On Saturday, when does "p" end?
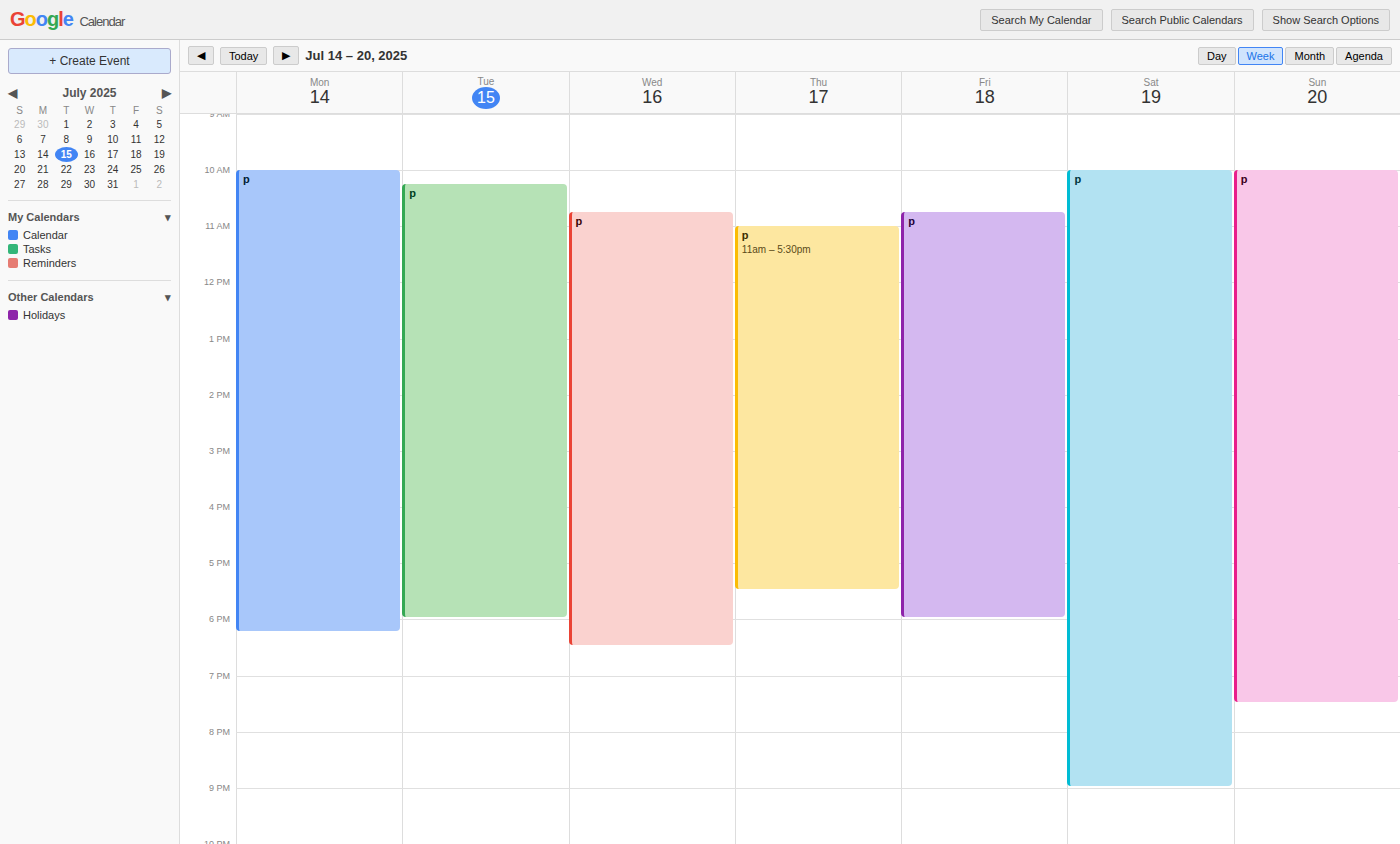
9:00 PM